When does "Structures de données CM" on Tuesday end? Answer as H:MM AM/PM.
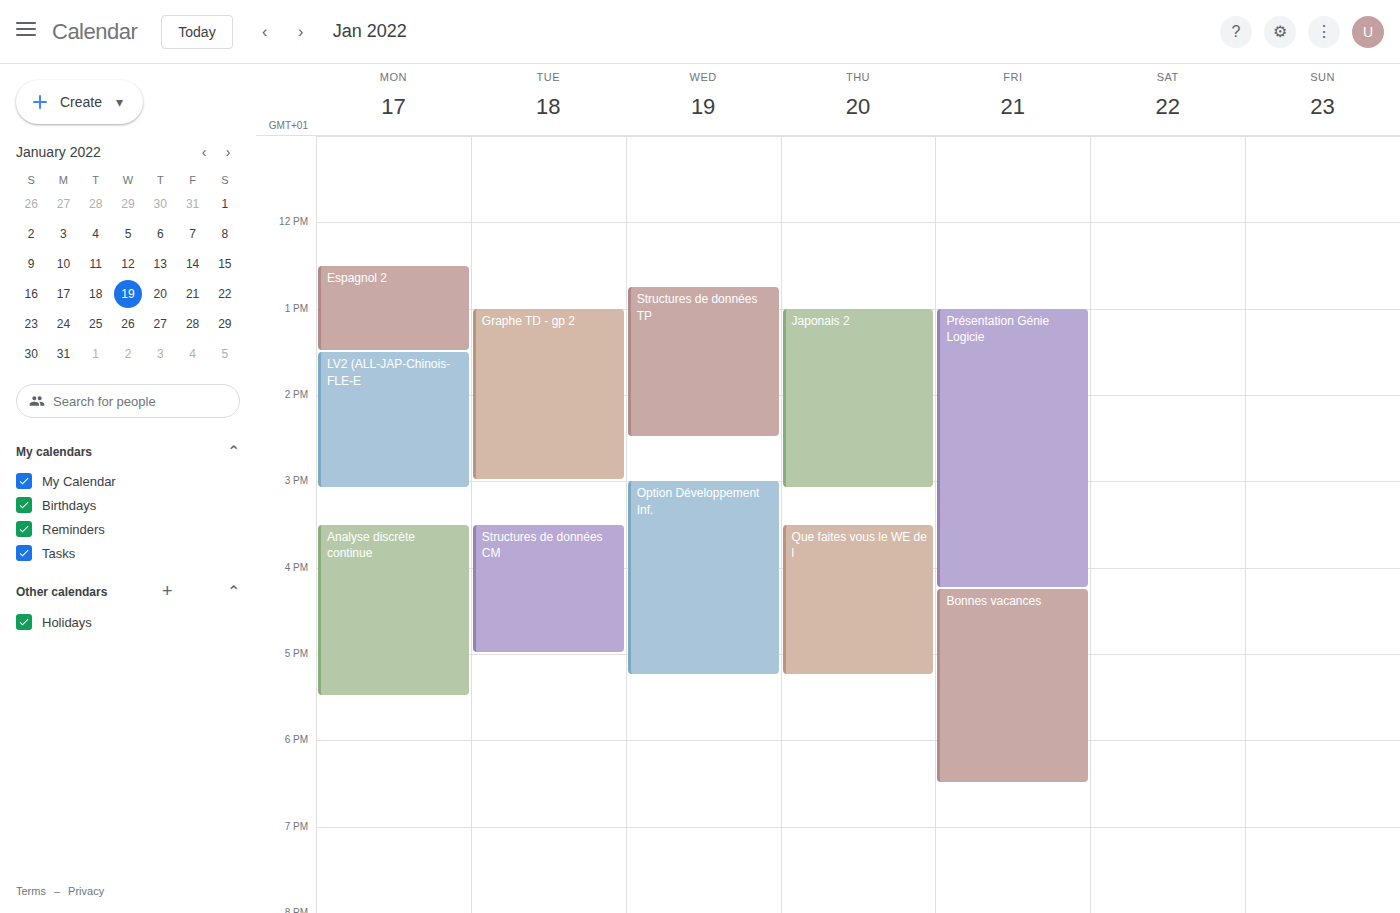
5:00 PM